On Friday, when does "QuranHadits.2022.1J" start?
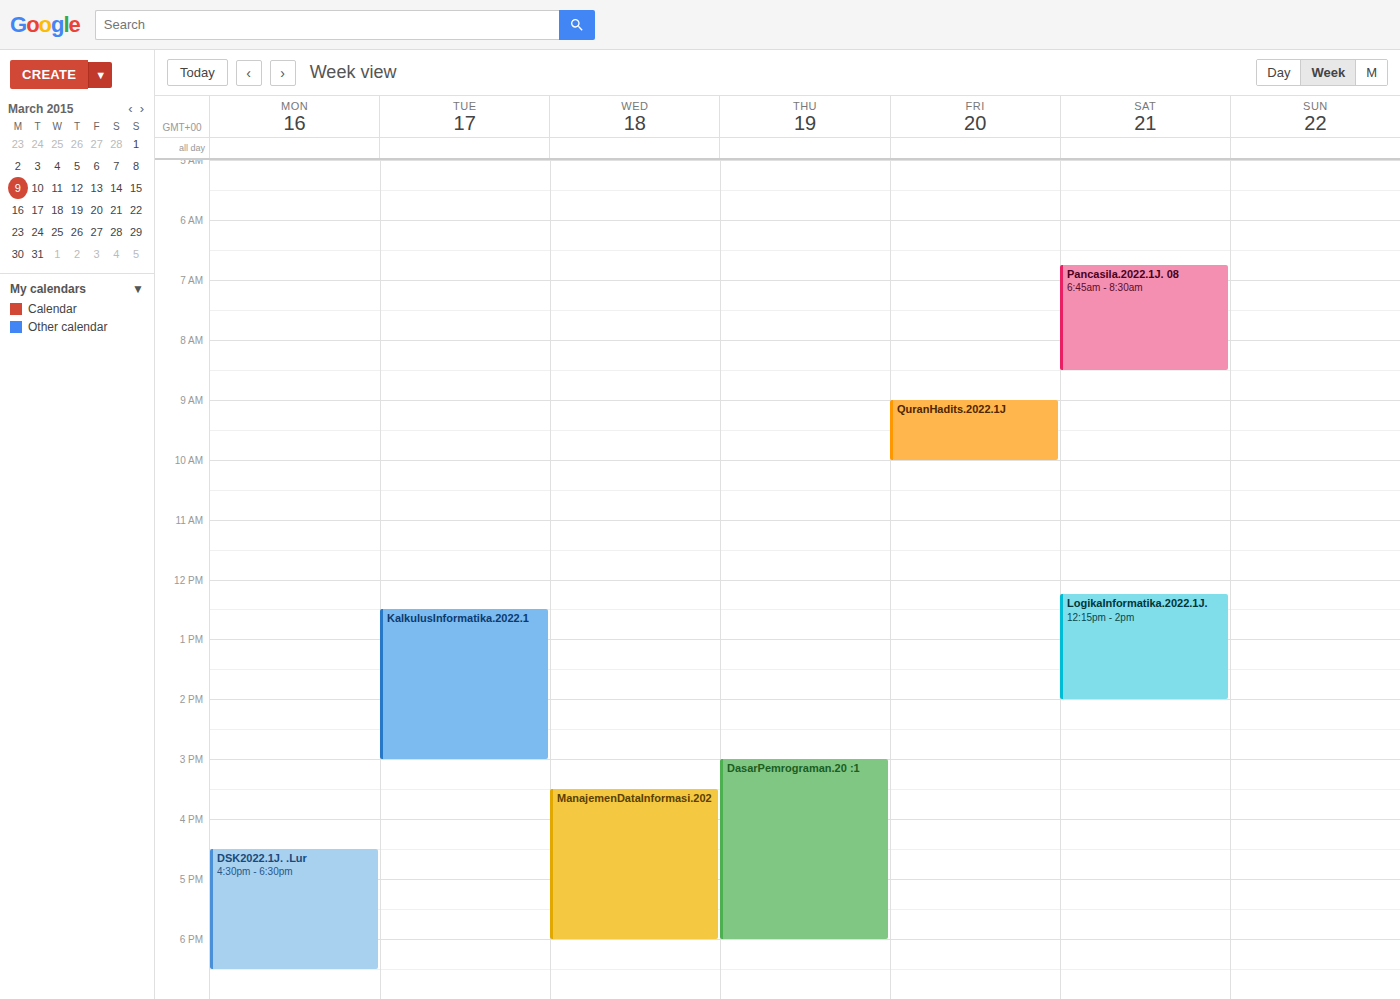
9:00 AM